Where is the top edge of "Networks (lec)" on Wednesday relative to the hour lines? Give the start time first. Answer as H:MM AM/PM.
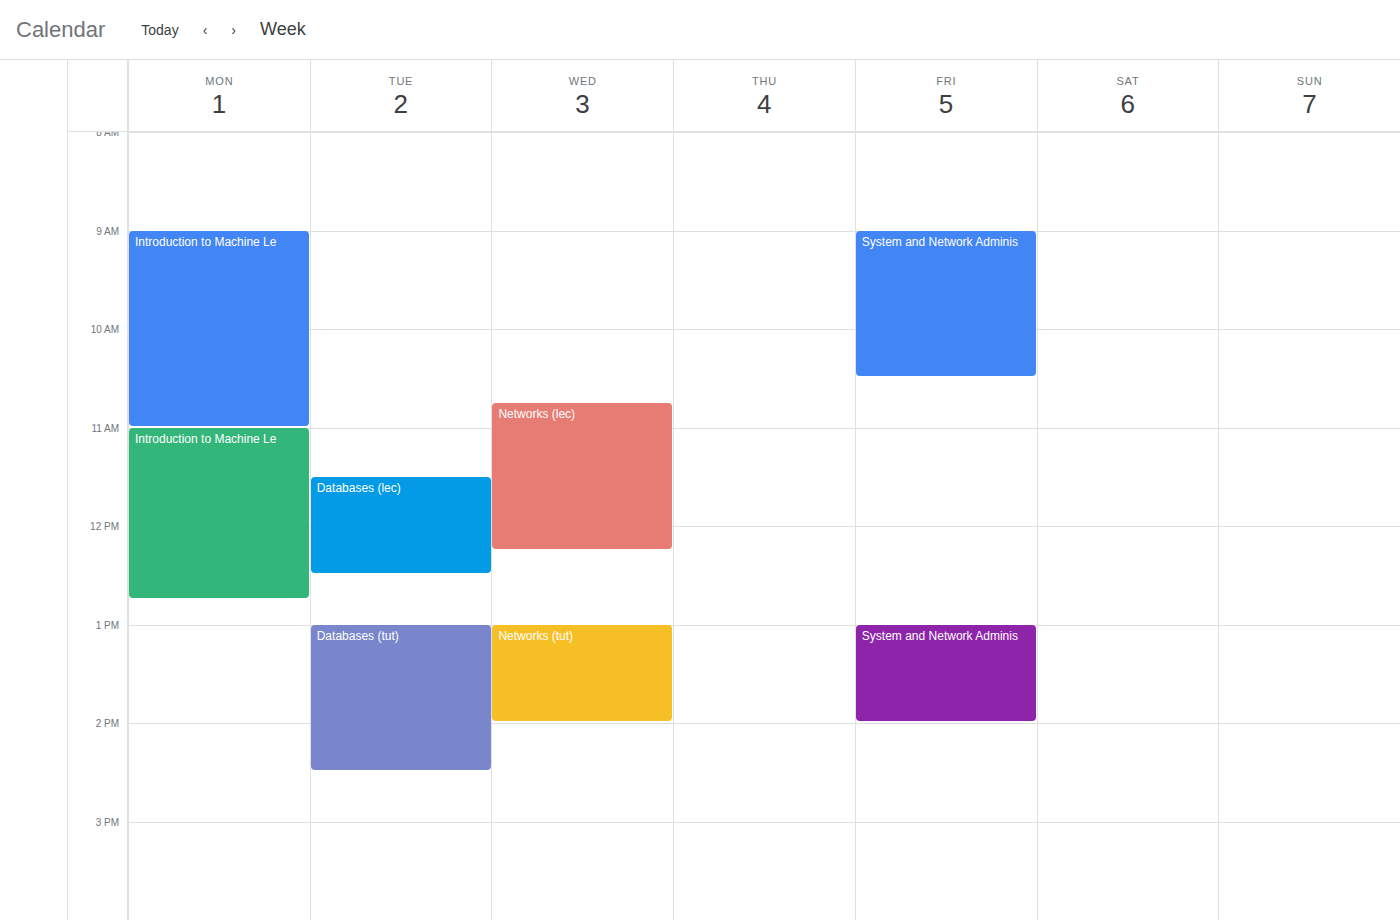
10:45 AM -- neither: three quarters of the way from the 10 AM line to the 11 AM line.